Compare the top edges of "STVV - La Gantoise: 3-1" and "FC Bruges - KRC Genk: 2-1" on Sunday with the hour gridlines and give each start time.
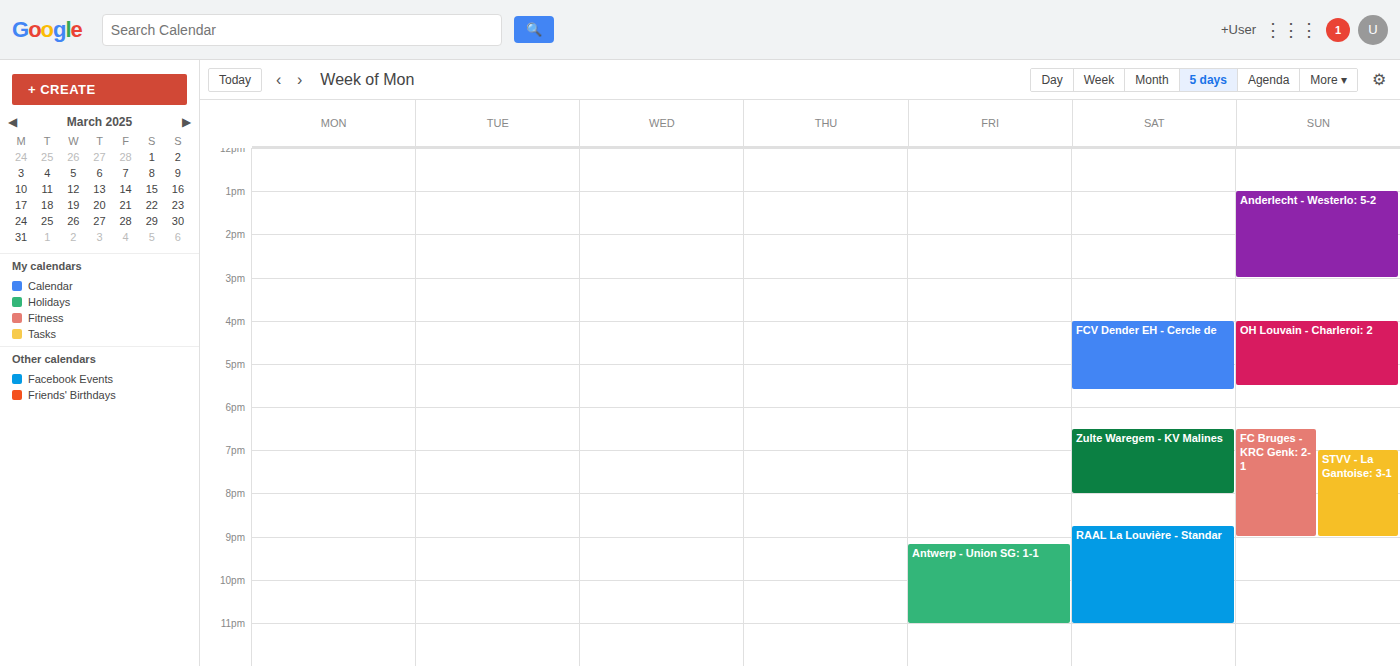
"STVV - La Gantoise: 3-1": 7:00 PM, exactly on the 7 PM line. "FC Bruges - KRC Genk: 2-1": 6:30 PM, halfway between the 6 PM and 7 PM lines.